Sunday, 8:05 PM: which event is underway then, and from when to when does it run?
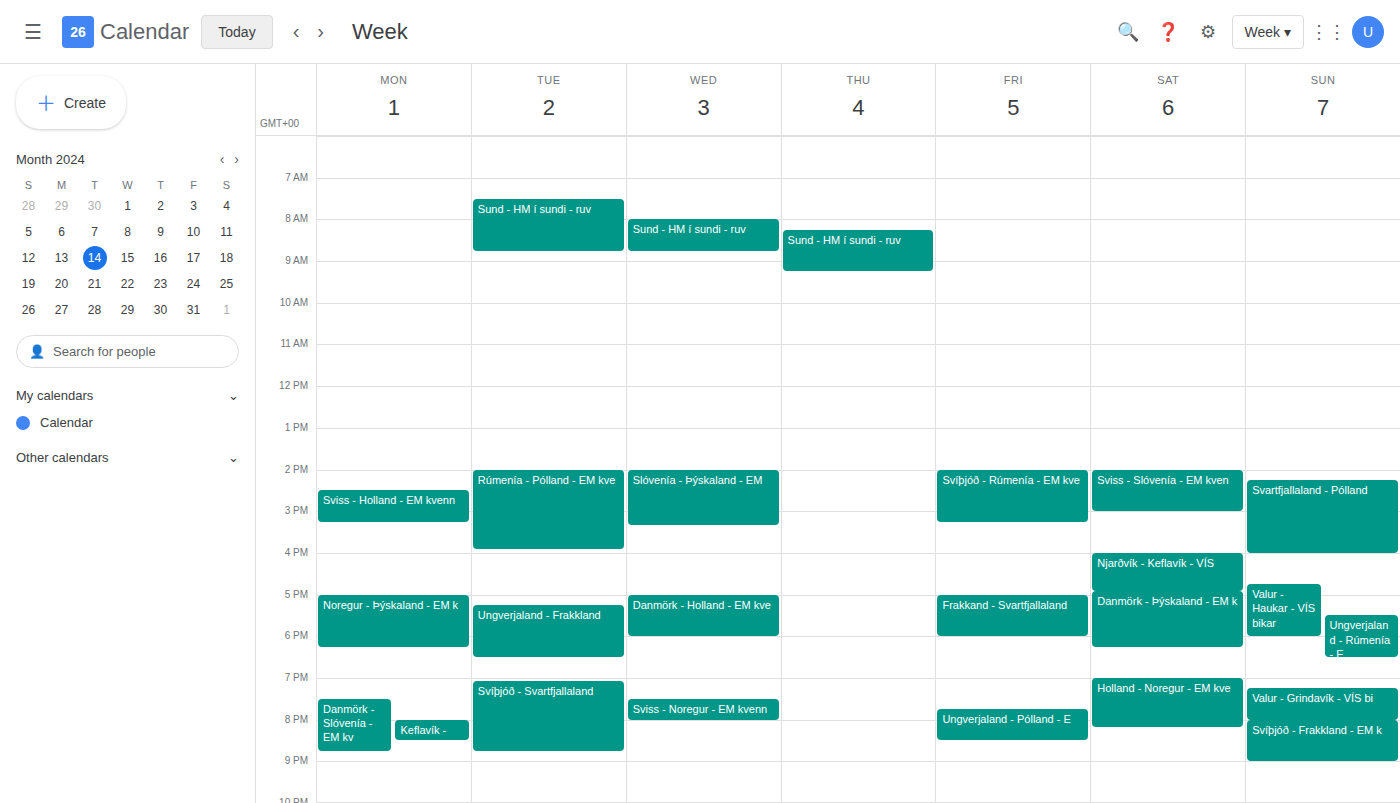
"Svíþjóð - Frakkland - EM k", 8:00 PM to 9:00 PM